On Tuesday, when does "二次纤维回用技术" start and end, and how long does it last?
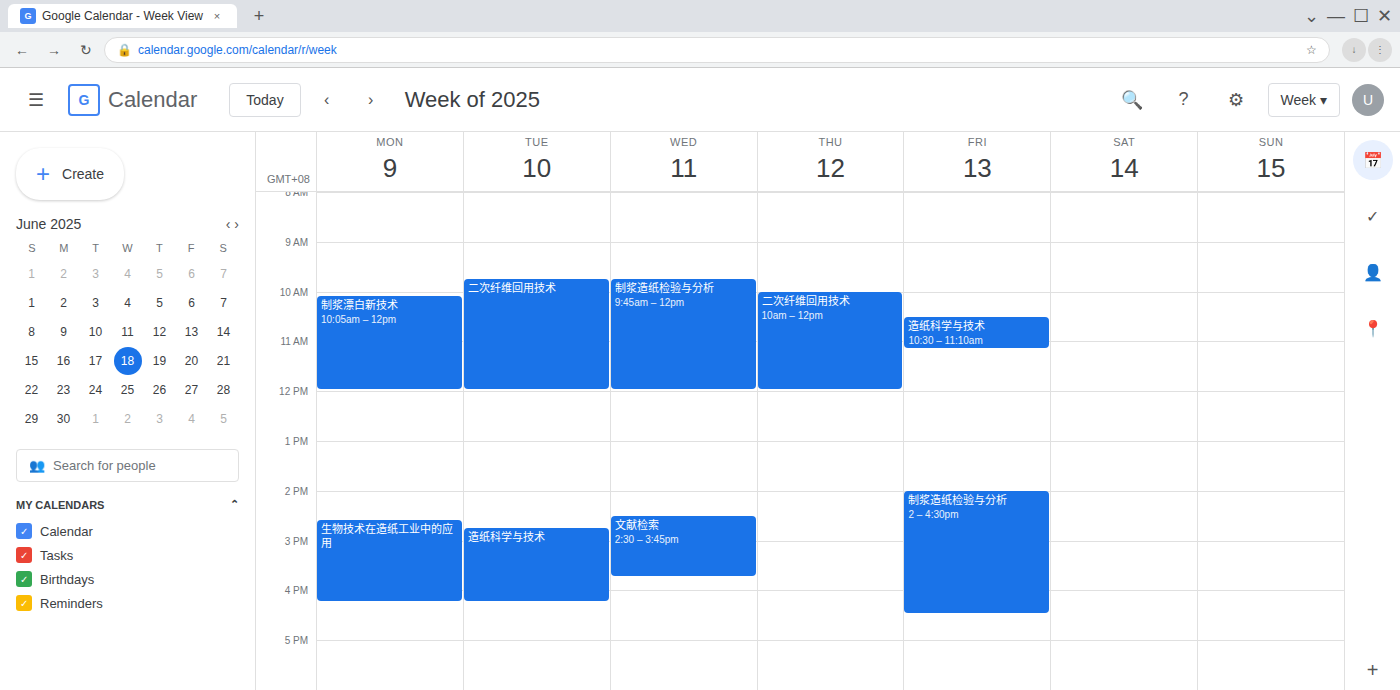
9:45 AM to 12:00 PM, 2 hours 15 minutes